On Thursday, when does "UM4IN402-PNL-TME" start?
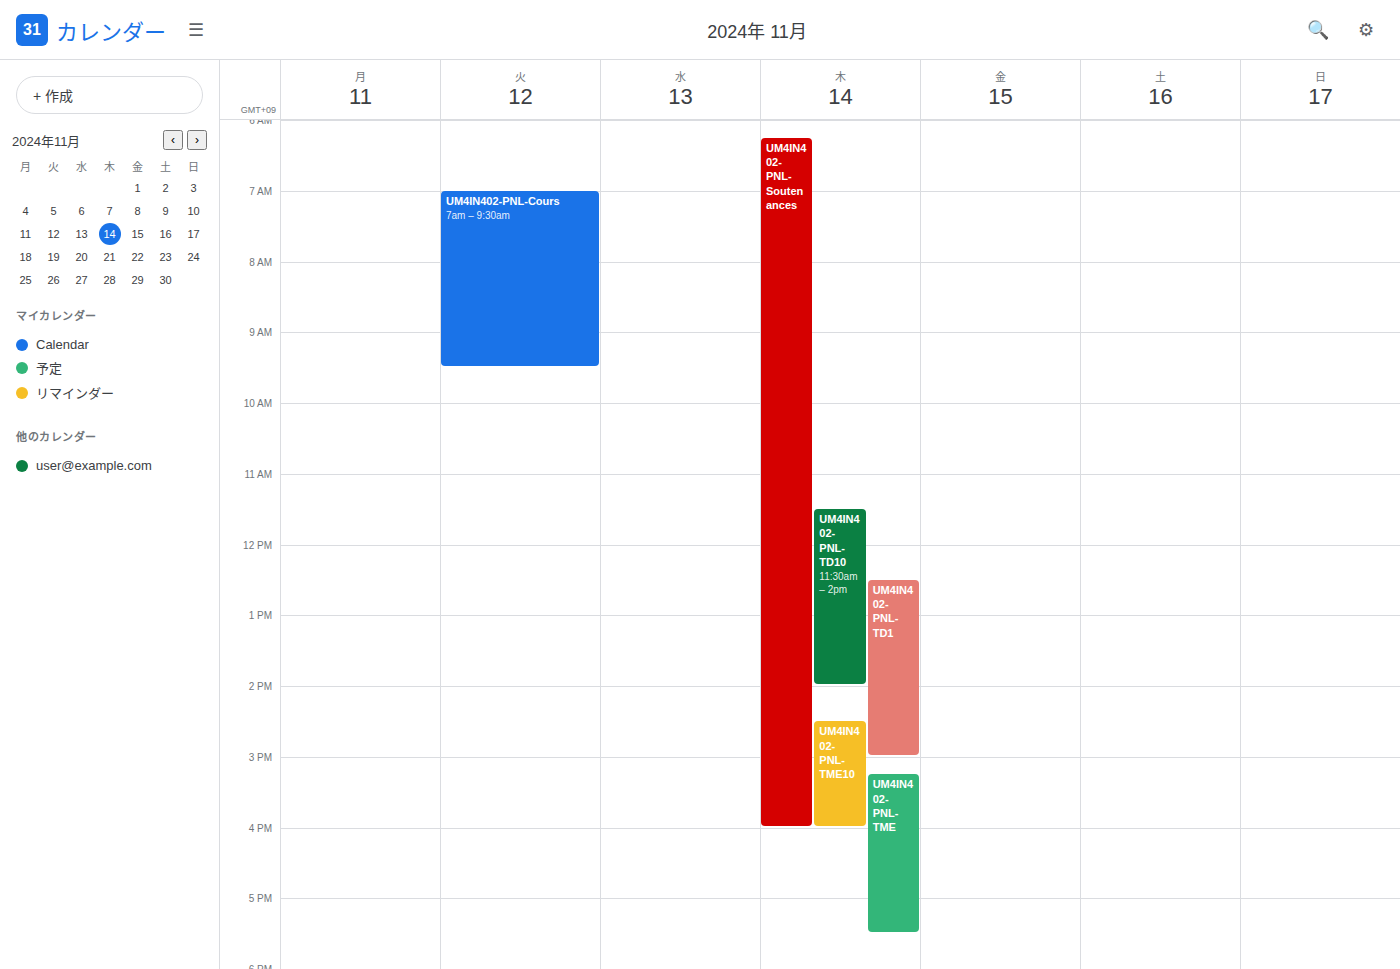
3:15 PM